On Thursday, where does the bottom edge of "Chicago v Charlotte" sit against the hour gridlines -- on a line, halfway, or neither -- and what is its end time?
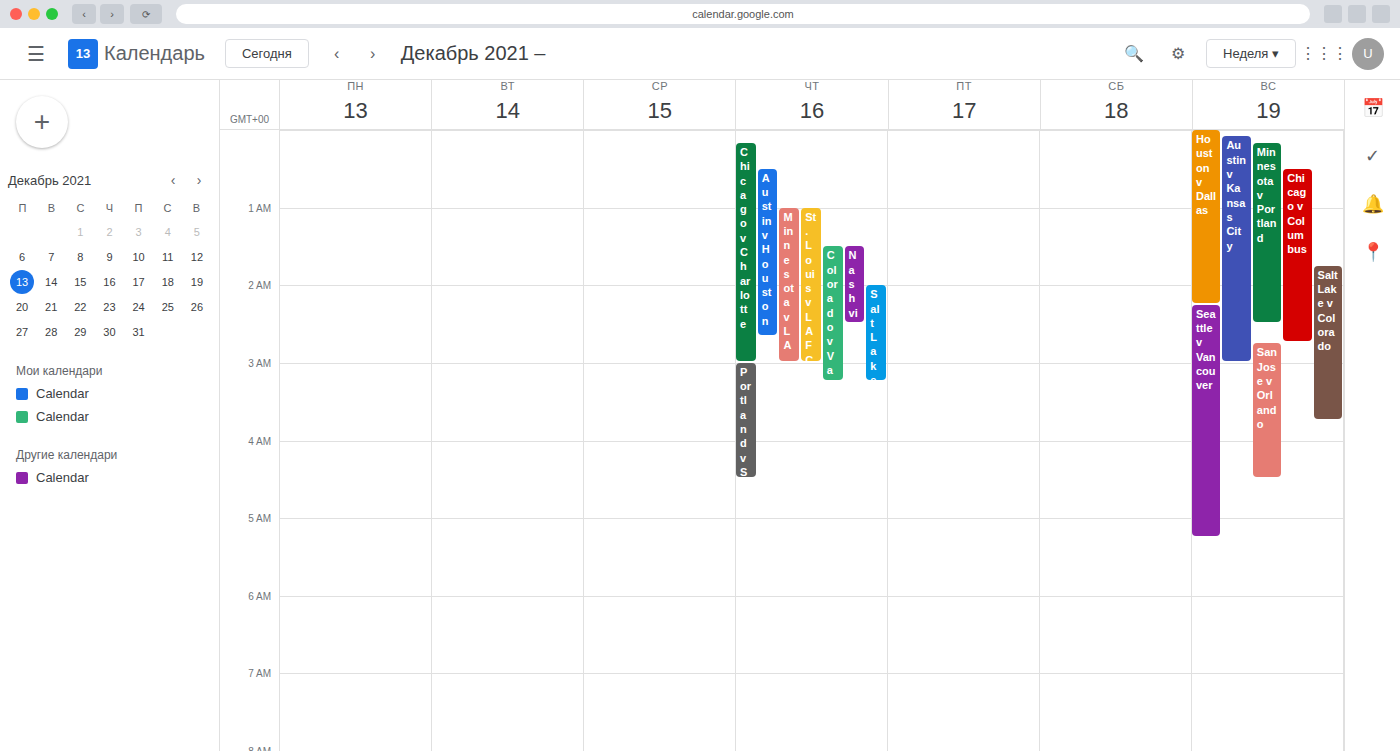
03:00 -- exactly on the 03:00 line.